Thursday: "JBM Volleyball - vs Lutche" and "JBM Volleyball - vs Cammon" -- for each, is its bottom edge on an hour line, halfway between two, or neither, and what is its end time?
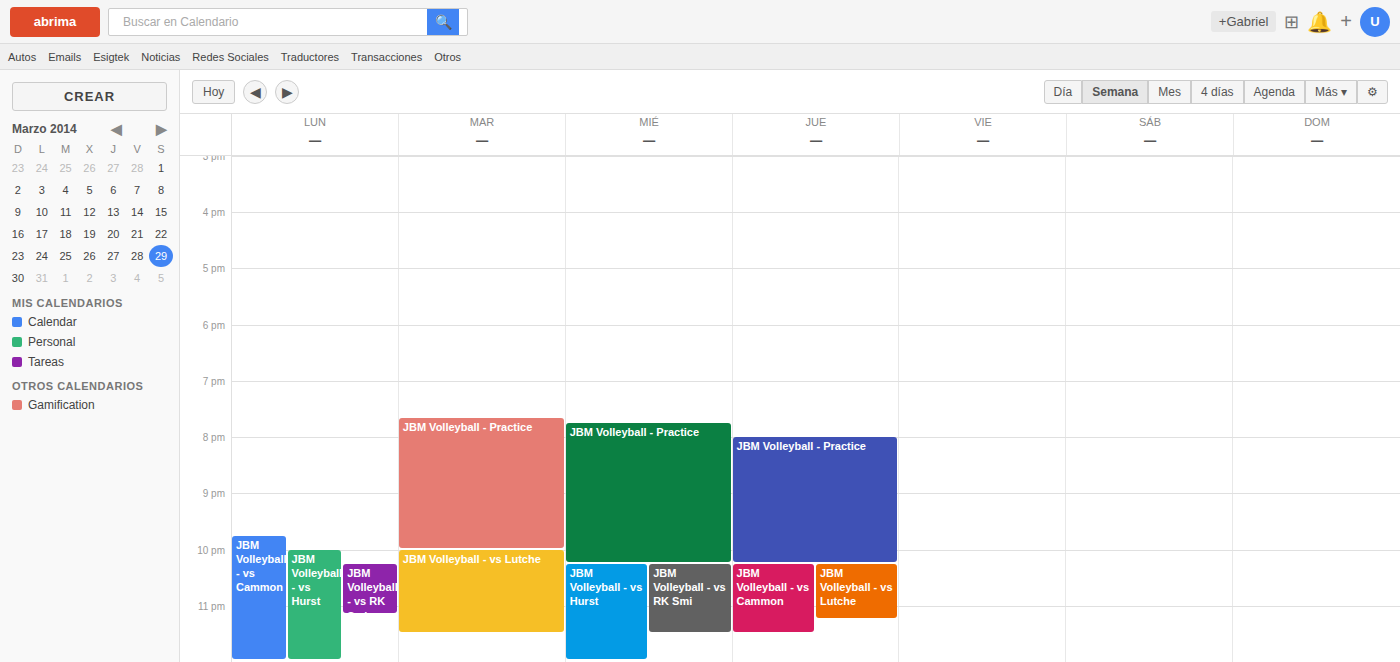
"JBM Volleyball - vs Lutche": 11:15 PM, neither: a quarter of the way from the 11 PM line to the 12 AM line. "JBM Volleyball - vs Cammon": 11:30 PM, halfway between the 11 PM and 12 AM lines.